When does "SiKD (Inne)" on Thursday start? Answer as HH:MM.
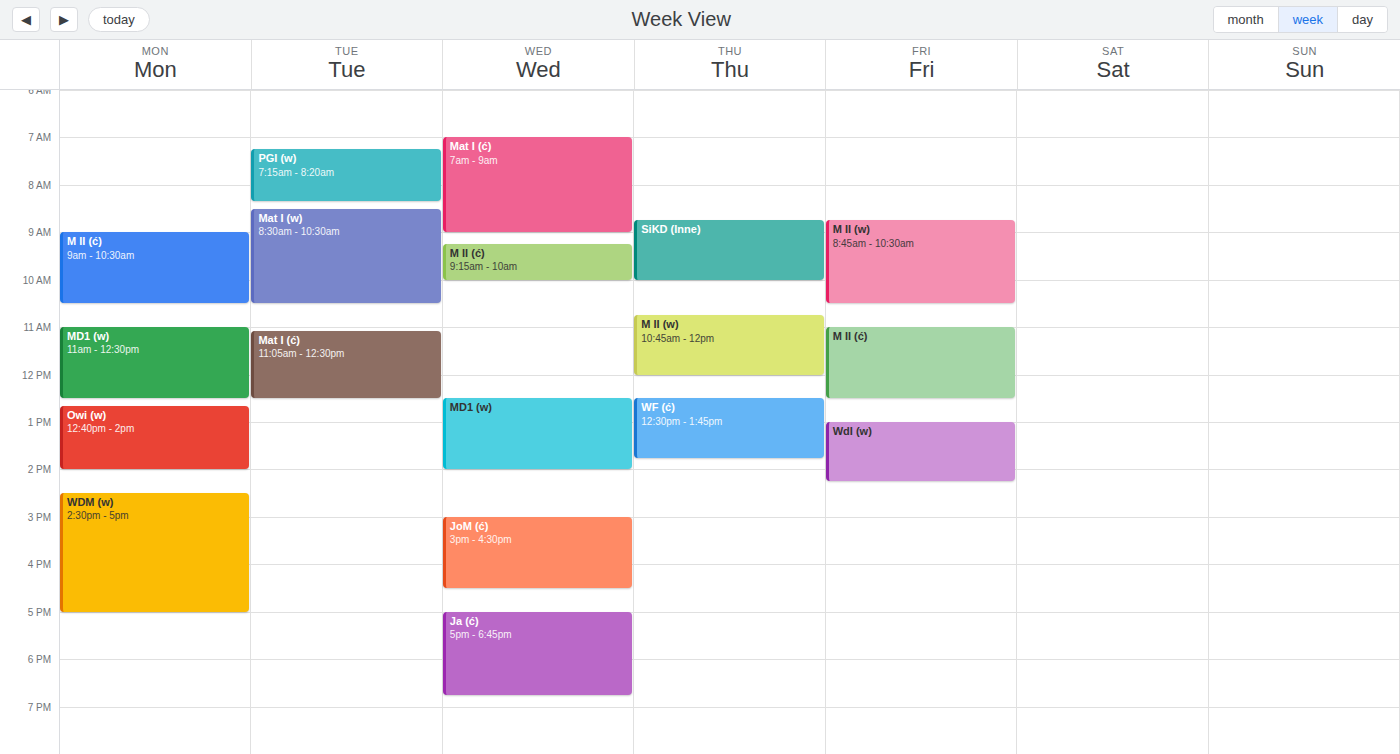
08:45